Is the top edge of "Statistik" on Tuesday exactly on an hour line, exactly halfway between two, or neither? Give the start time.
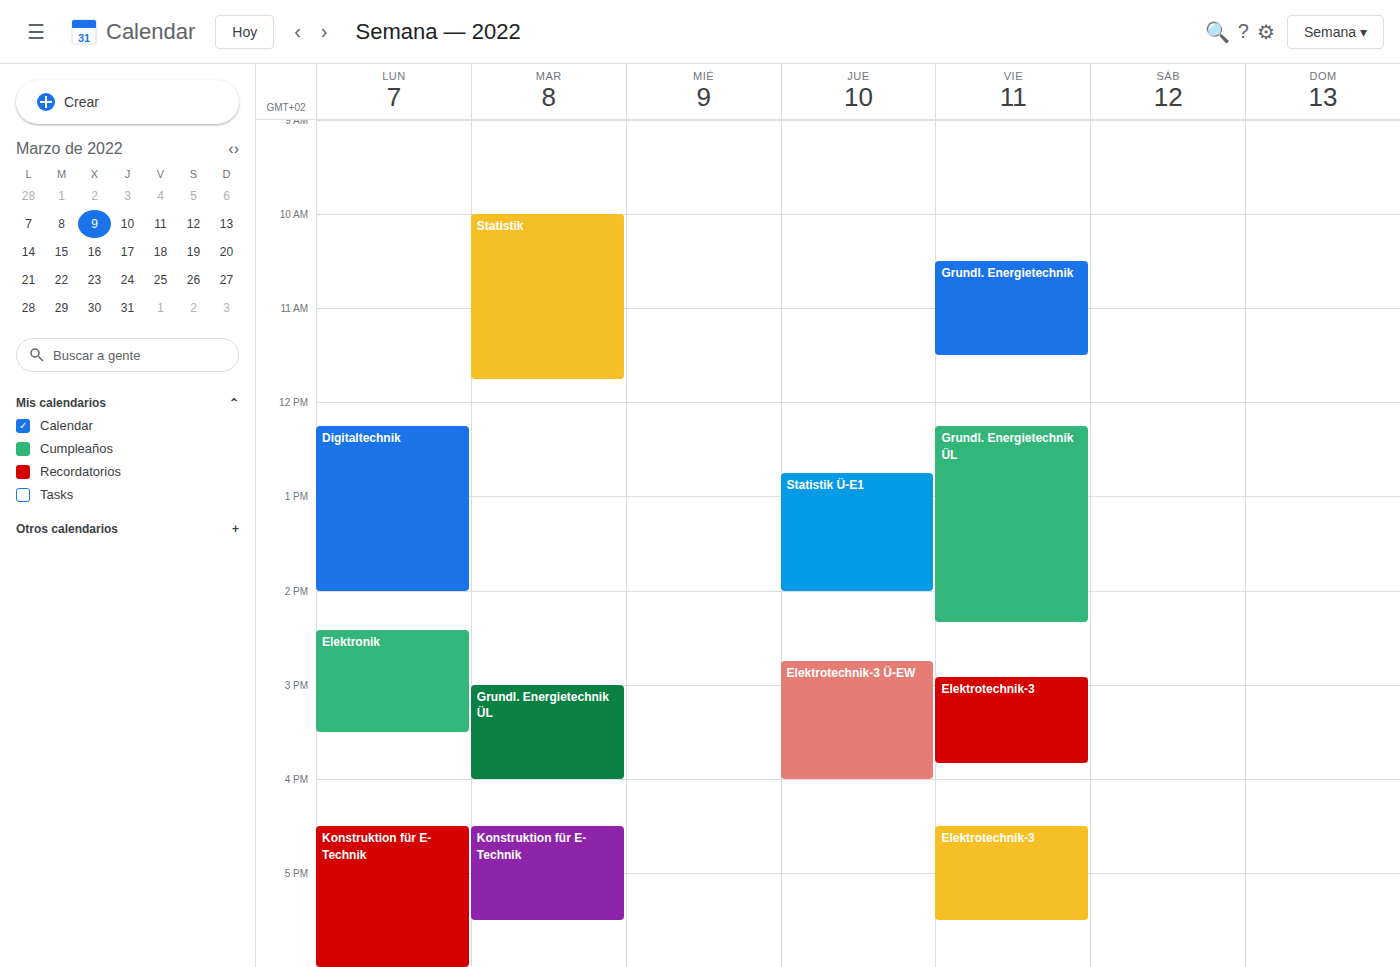
10:00 AM -- exactly on the 10 AM line.